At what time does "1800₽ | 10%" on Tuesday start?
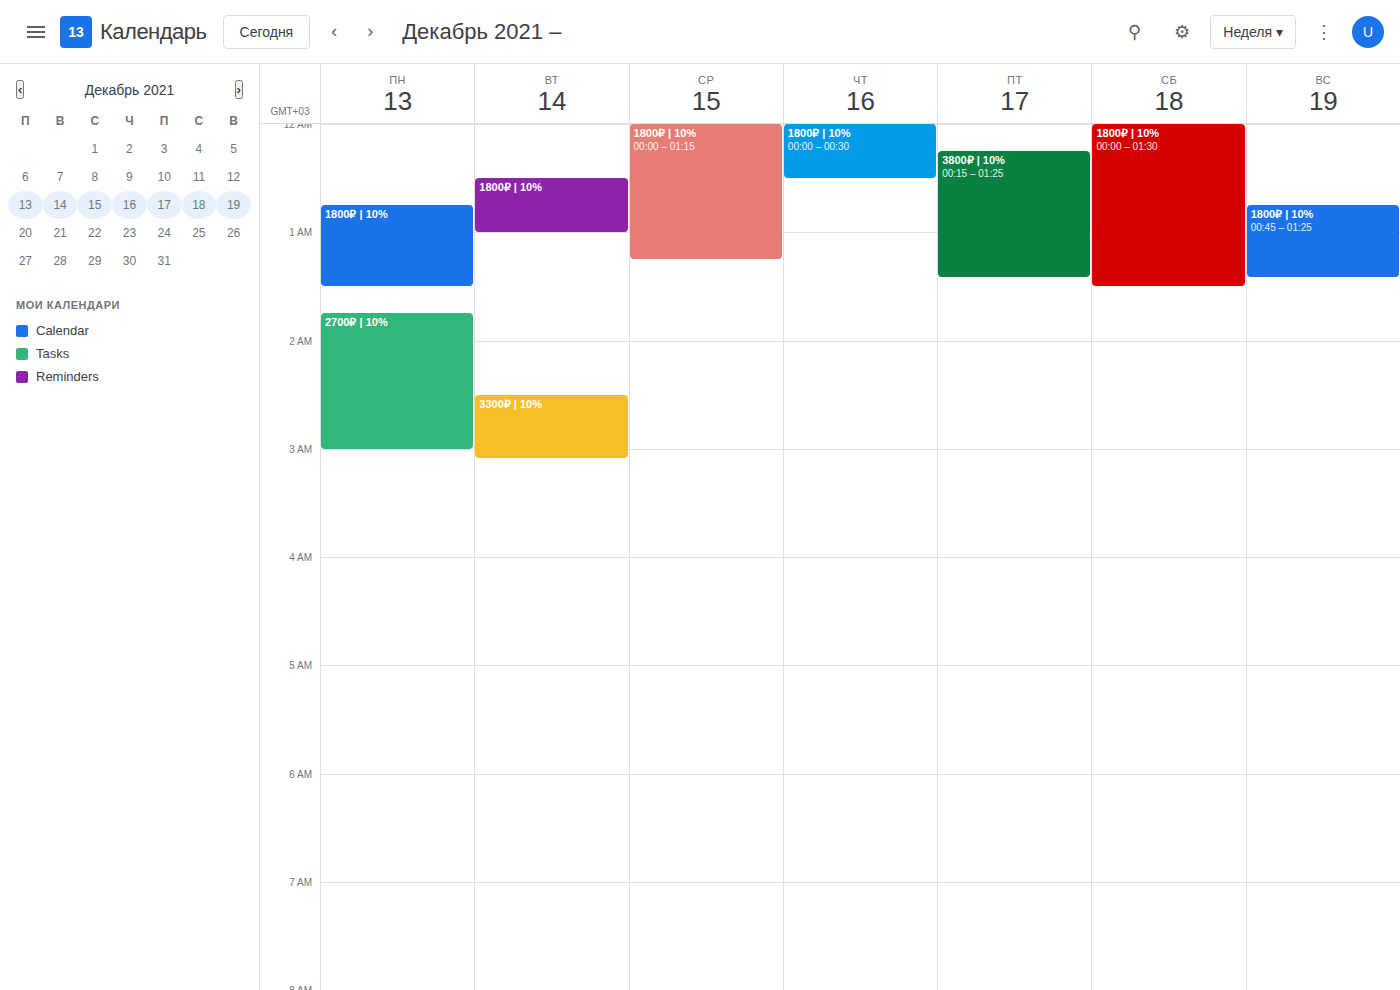
12:30 AM